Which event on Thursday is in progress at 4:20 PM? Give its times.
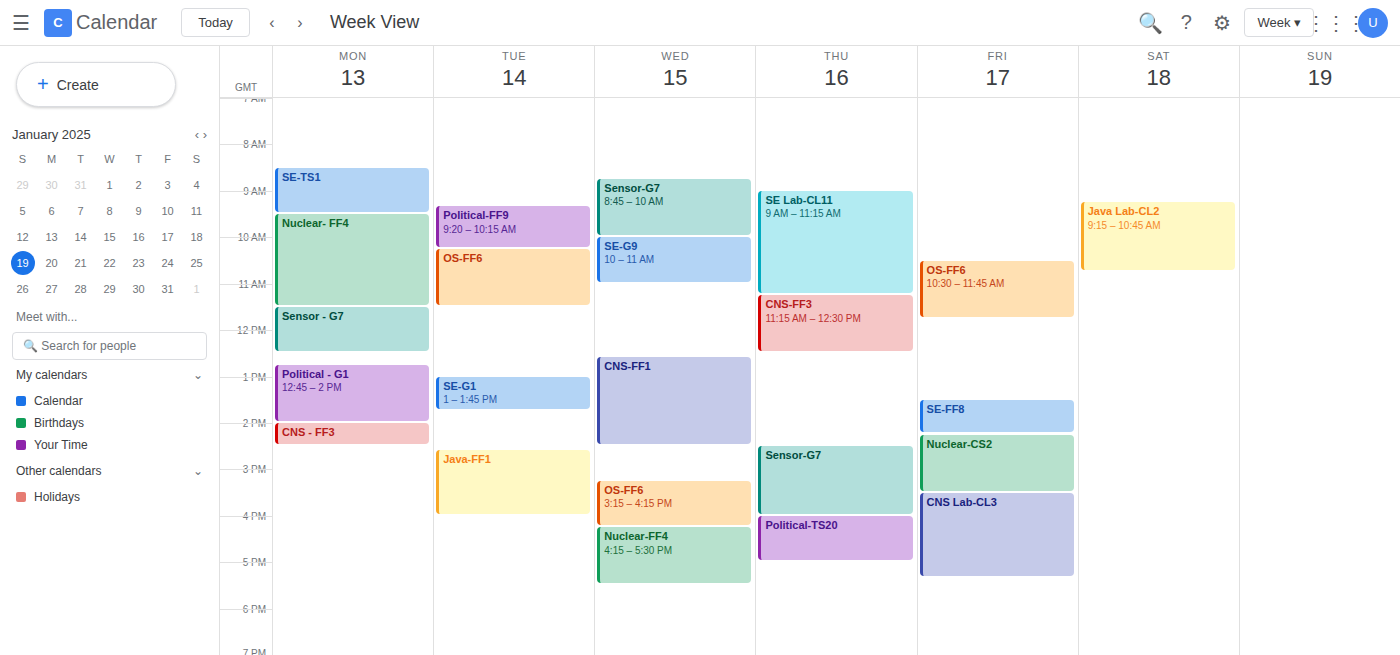
"Political-TS20", 4:00 PM to 5:00 PM